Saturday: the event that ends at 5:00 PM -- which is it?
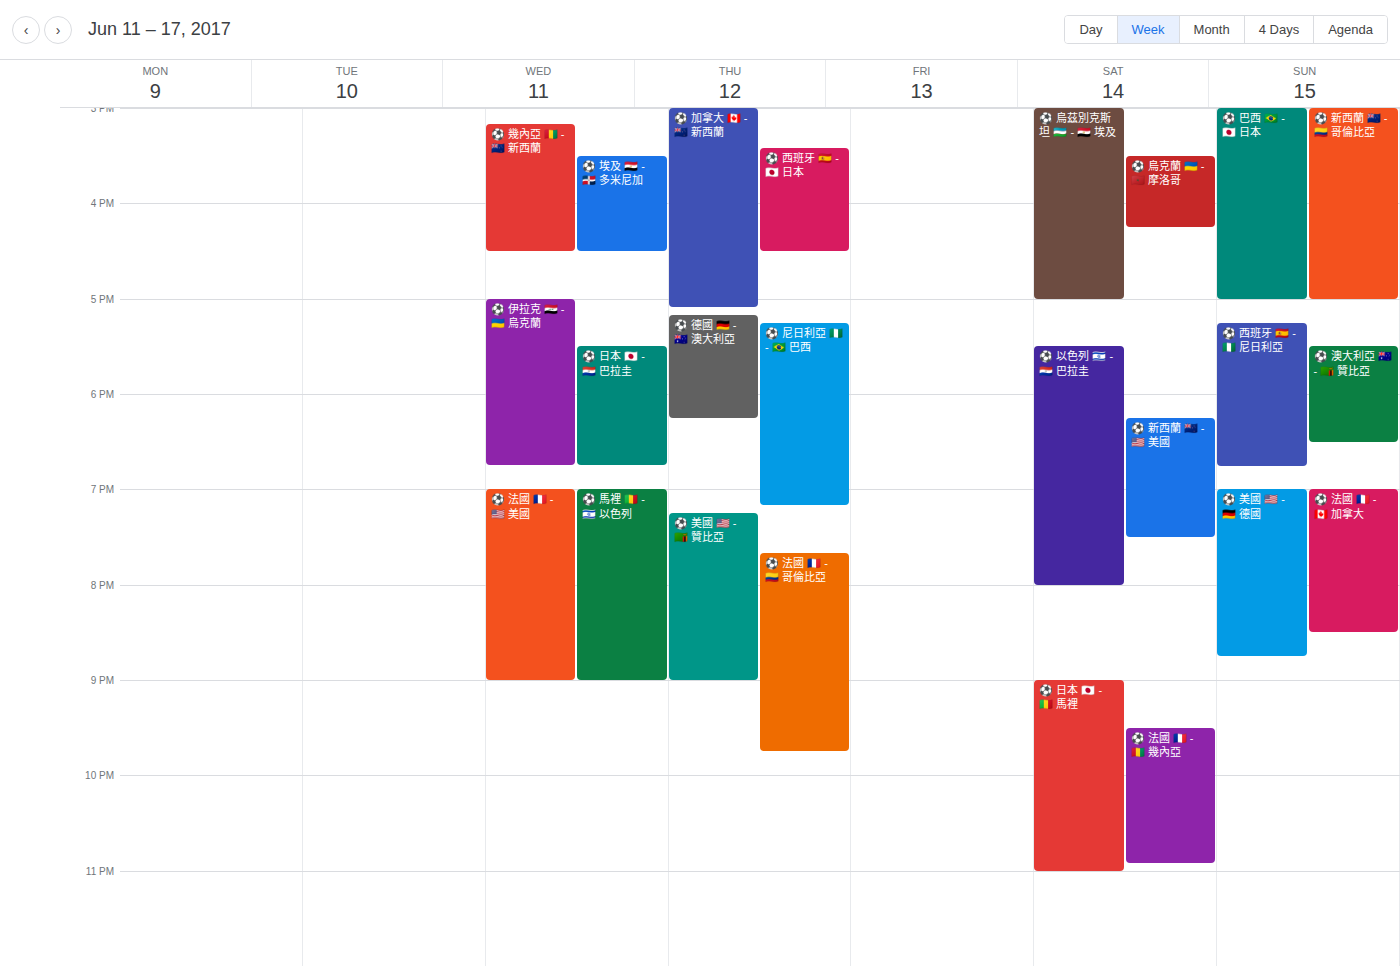
"⚽ 烏茲別克斯坦 🇺🇿 - 🇪🇬 埃及"